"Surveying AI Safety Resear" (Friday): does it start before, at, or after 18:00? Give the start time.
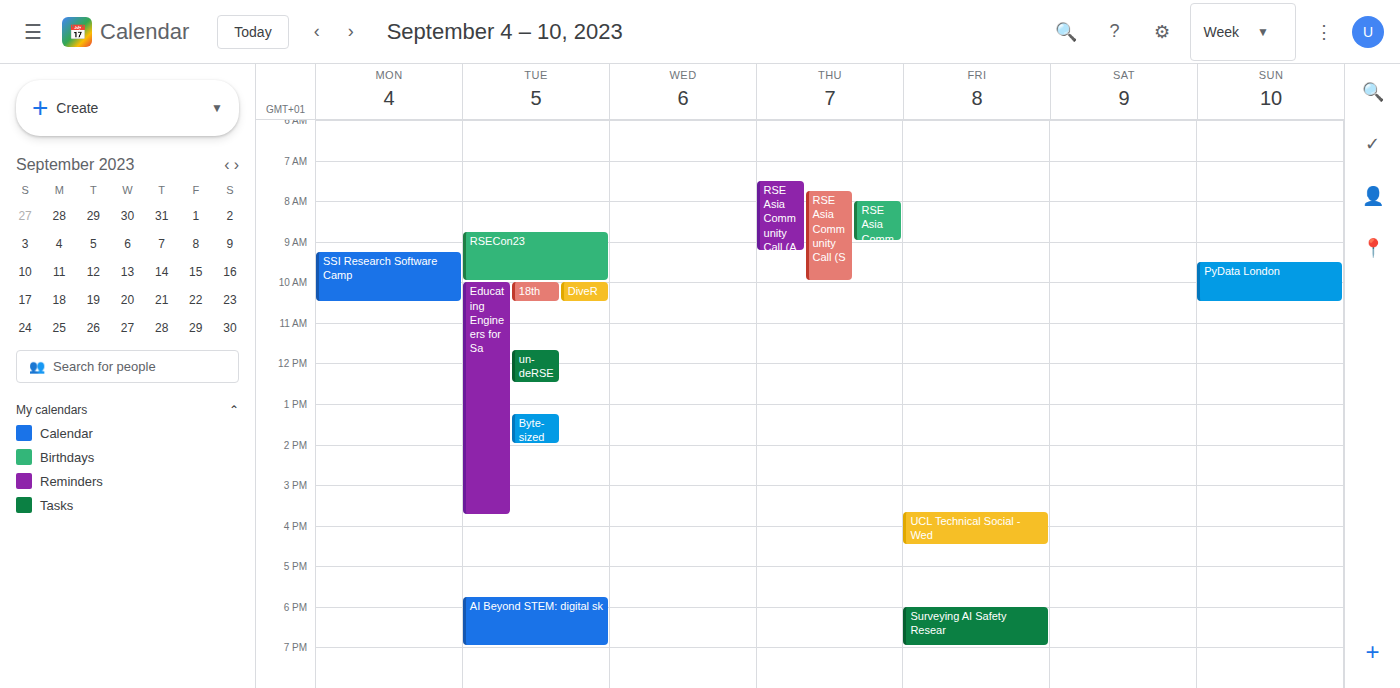
18:00 -- exactly at 18:00, on the 18:00 line.